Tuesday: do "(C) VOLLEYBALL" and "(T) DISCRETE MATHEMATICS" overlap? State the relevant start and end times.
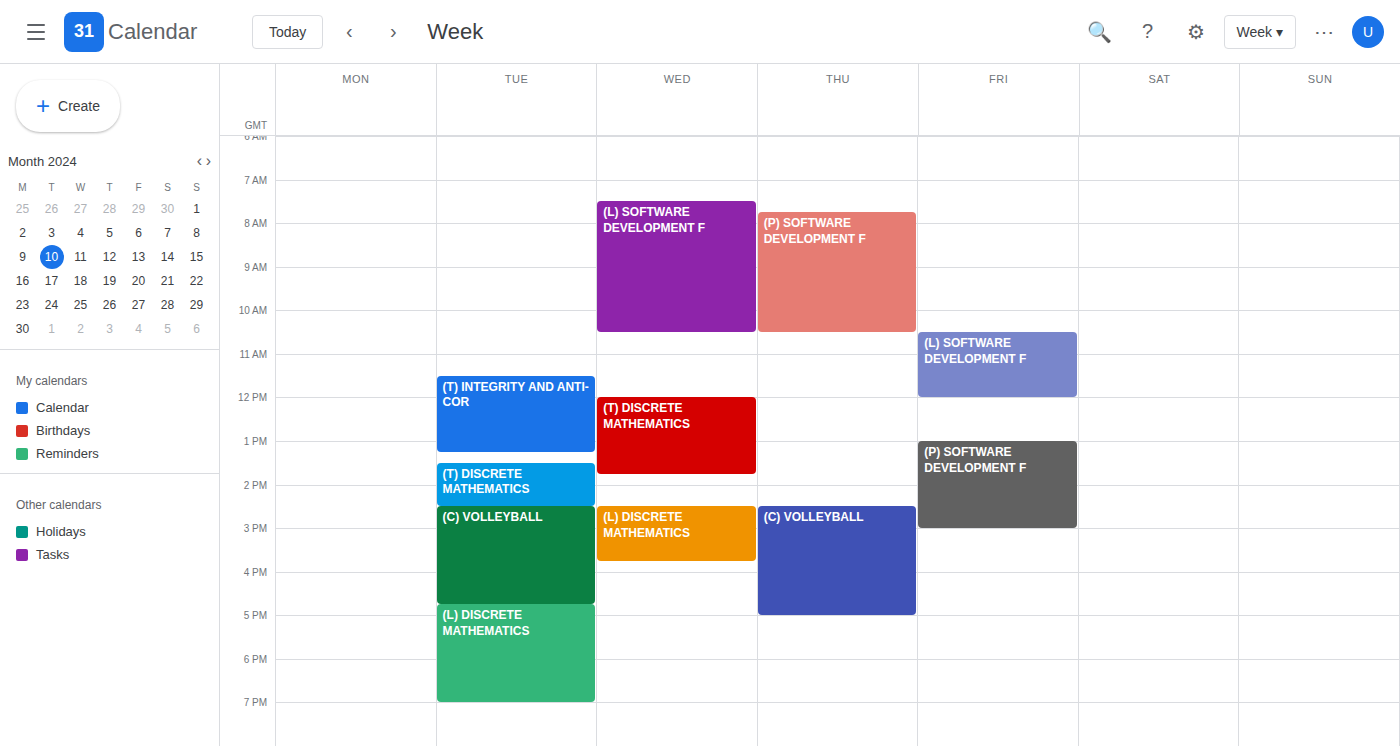
"(T) DISCRETE MATHEMATICS" ends at 2:30 PM, exactly when "(C) VOLLEYBALL" starts -- they touch but do not overlap.